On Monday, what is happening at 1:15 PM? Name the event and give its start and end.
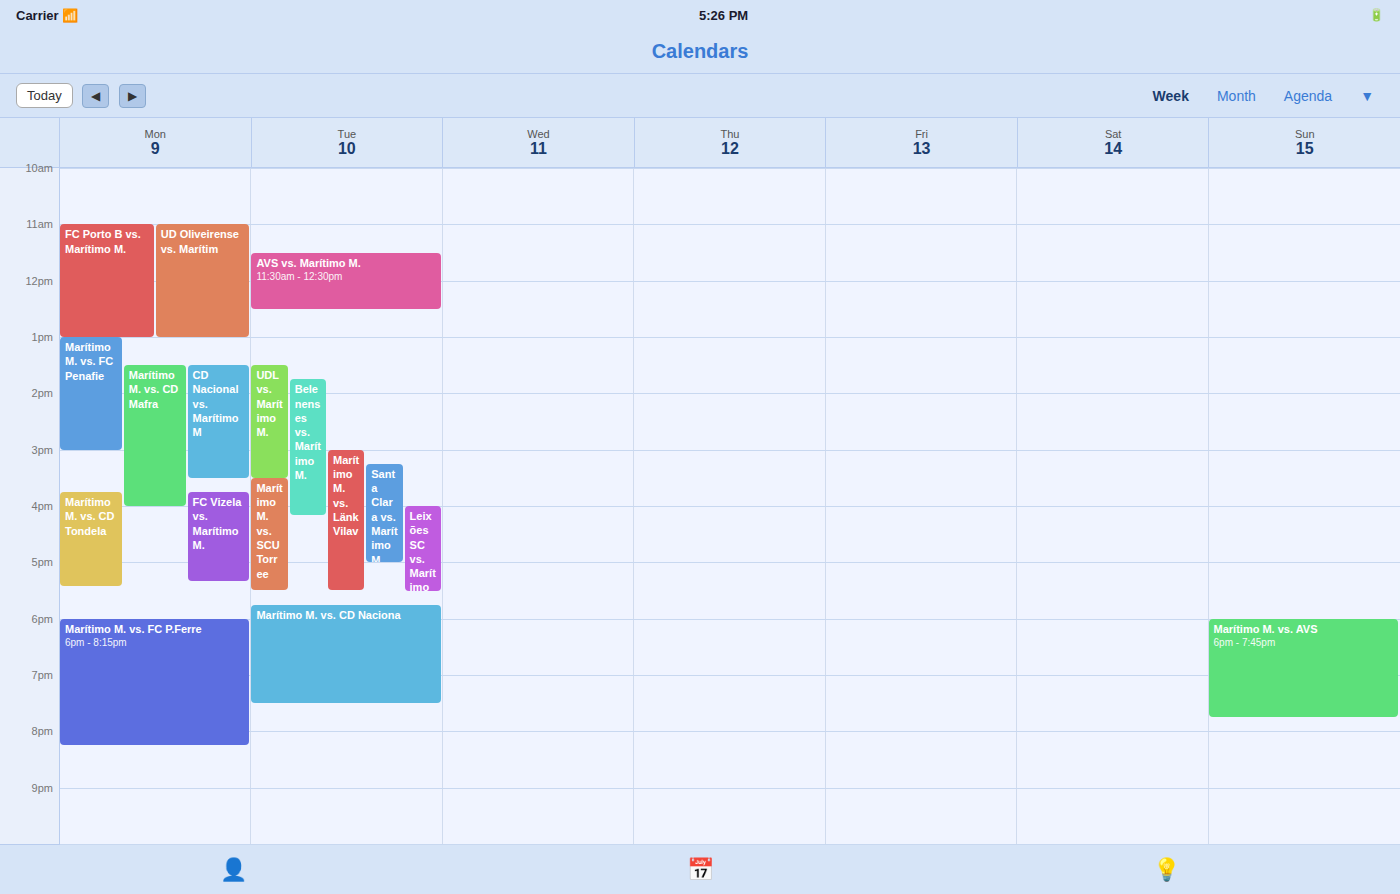
"Marítimo M. vs. FC Penafie", 1:00 PM to 3:00 PM